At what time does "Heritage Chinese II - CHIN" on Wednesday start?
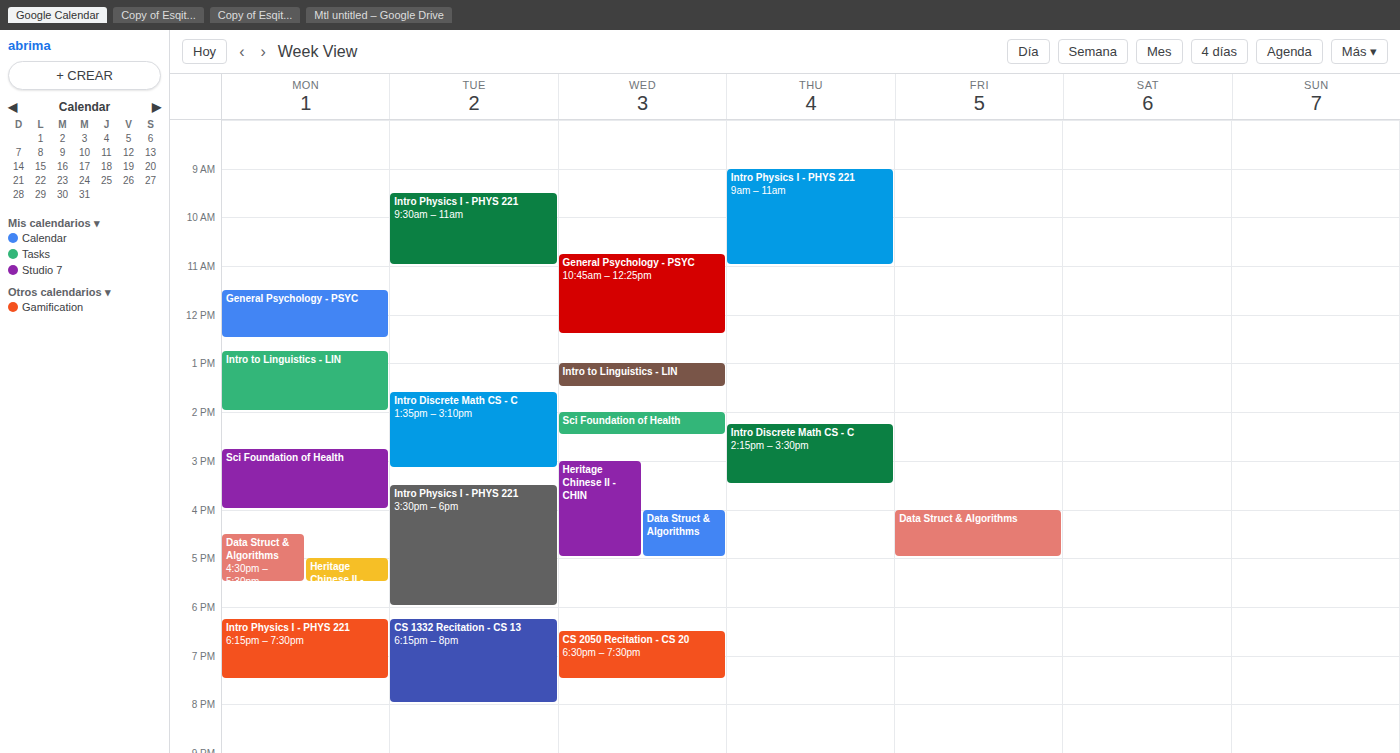
3:00 PM